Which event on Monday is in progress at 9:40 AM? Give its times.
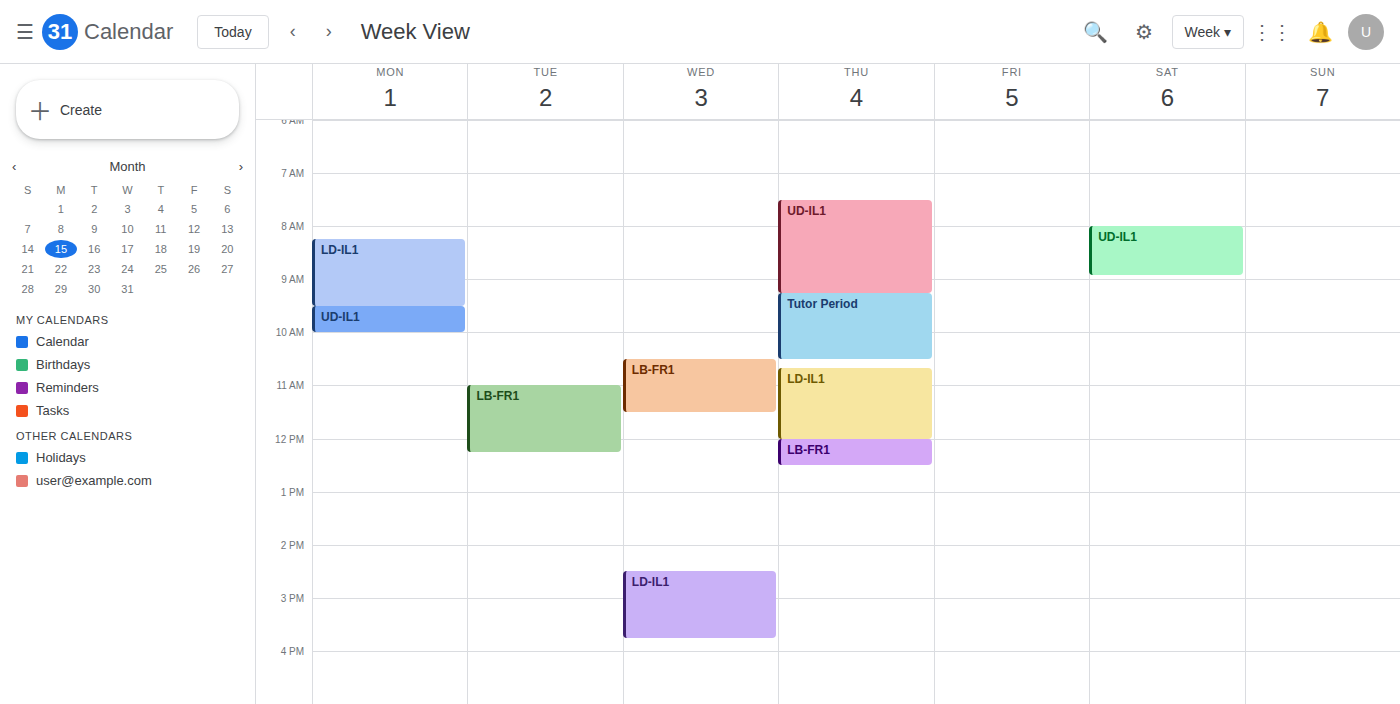
"UD-IL1", 9:30 AM to 10:00 AM